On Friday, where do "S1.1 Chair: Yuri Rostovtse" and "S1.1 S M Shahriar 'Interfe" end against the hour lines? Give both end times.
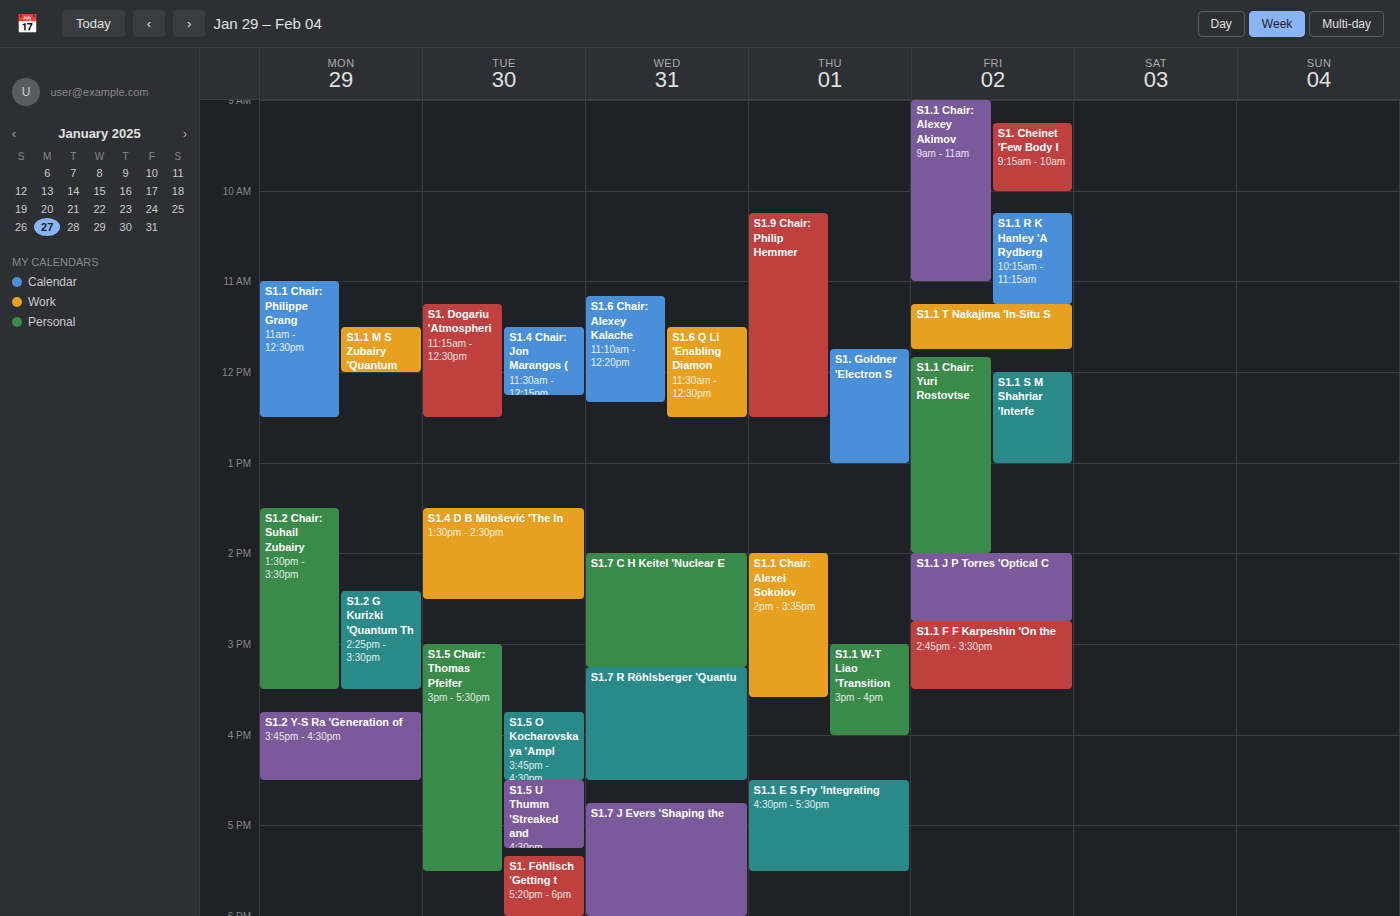
"S1.1 Chair: Yuri Rostovtse": 2:00 PM, exactly on the 2 PM line. "S1.1 S M Shahriar 'Interfe": 1:00 PM, exactly on the 1 PM line.